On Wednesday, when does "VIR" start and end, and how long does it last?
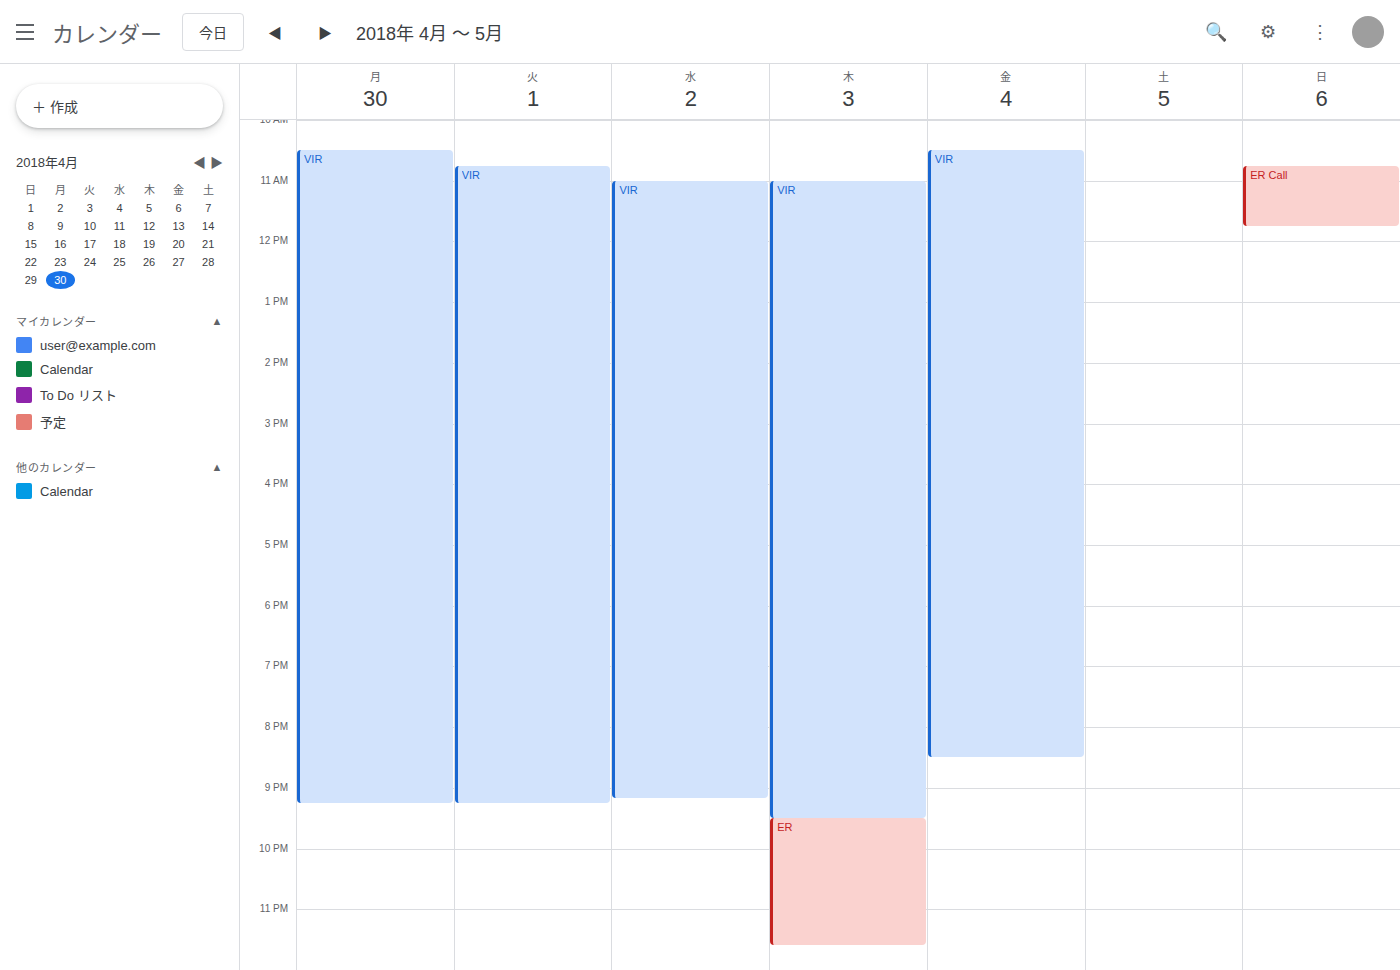
11:00 AM to 9:10 PM, 10 hours 10 minutes